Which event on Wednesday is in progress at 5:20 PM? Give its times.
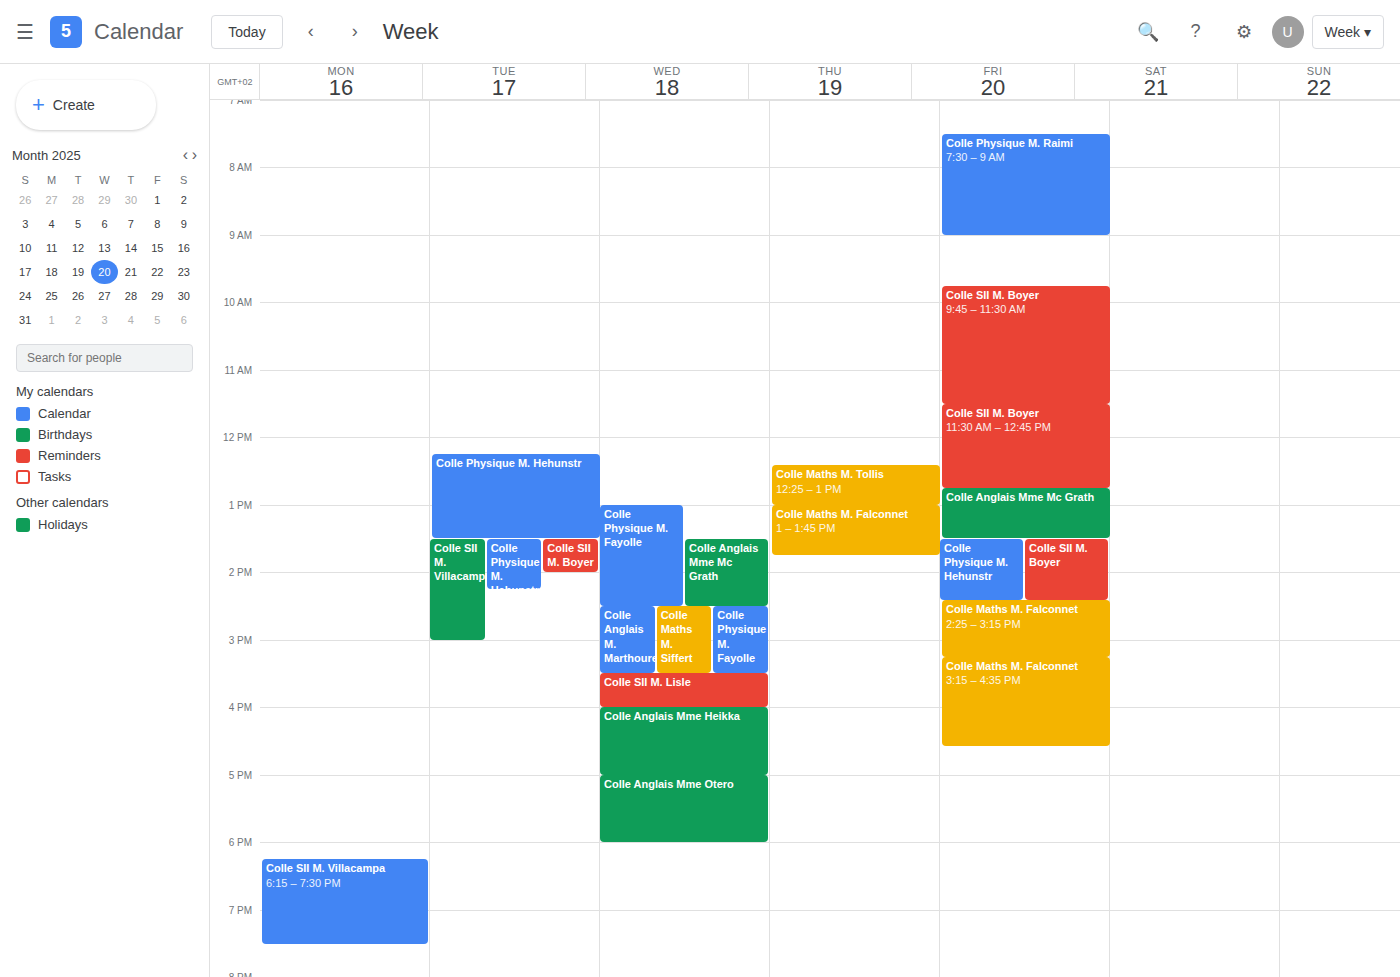
"Colle Anglais Mme Otero", 5:00 PM to 6:00 PM